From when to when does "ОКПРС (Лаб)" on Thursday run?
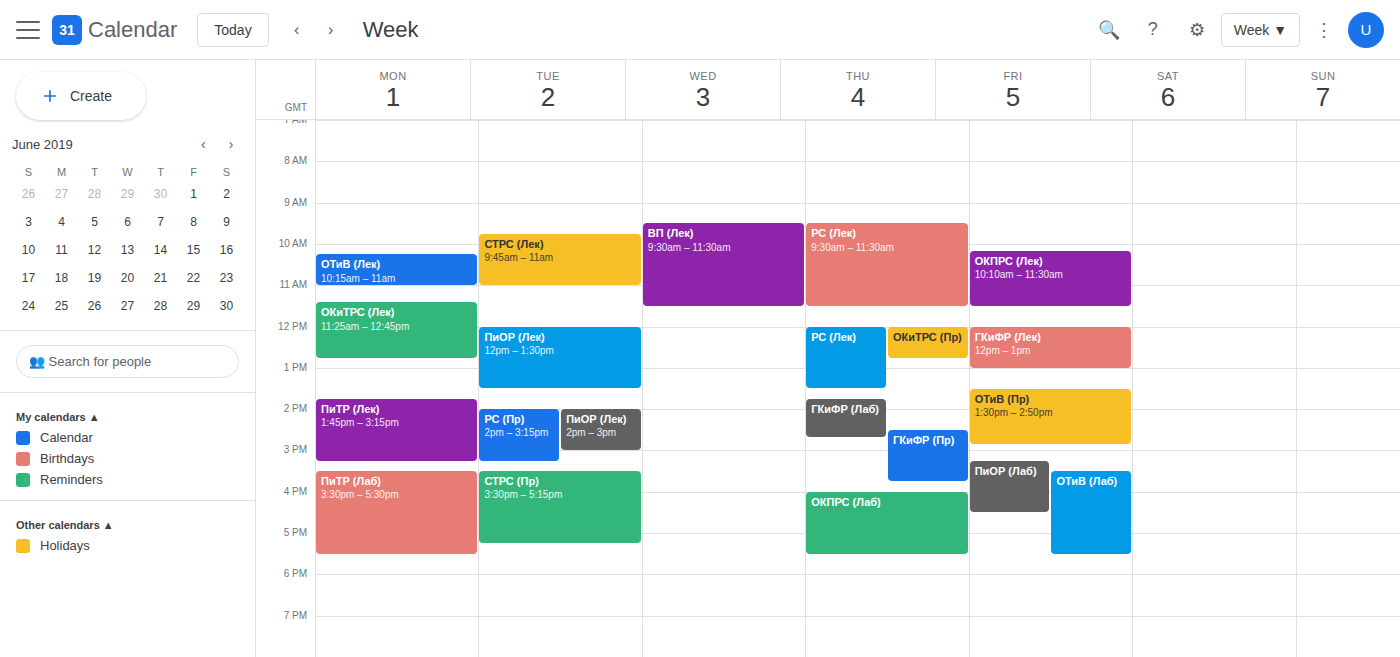
4:00 PM to 5:30 PM